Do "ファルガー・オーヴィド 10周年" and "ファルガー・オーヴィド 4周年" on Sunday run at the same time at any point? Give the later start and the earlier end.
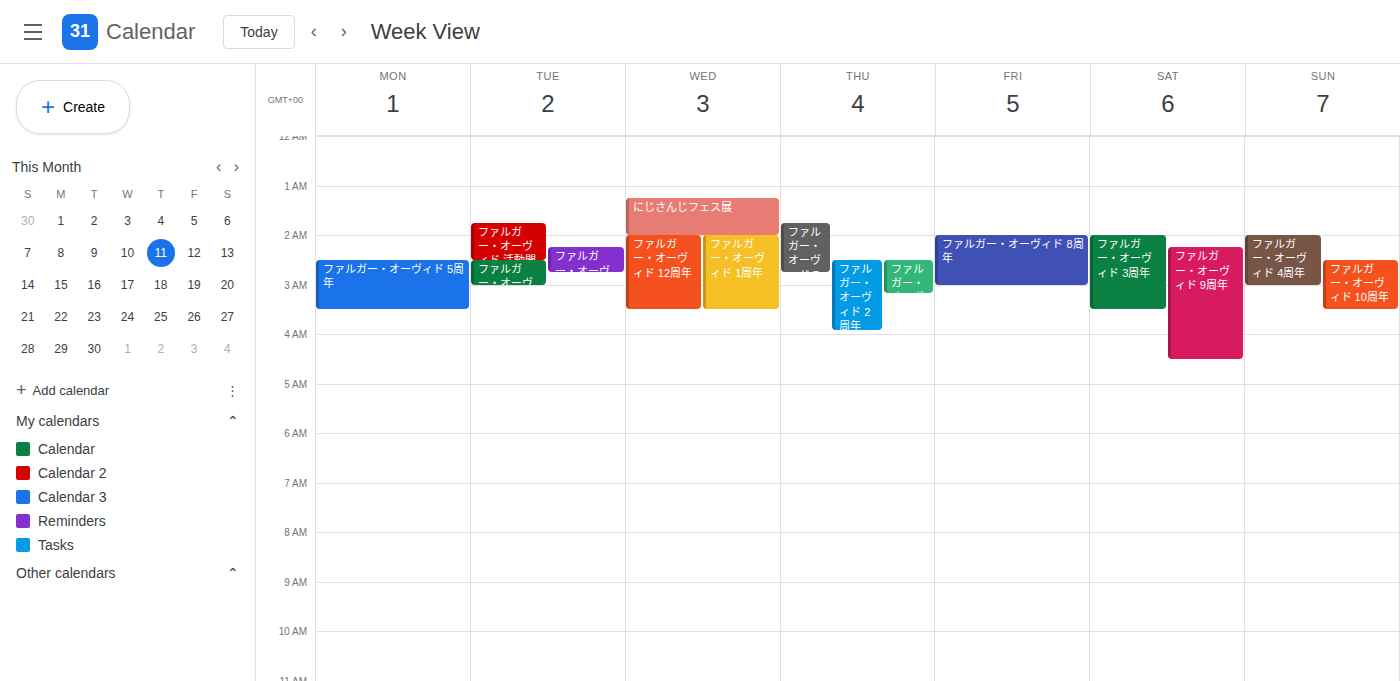
"ファルガー・オーヴィド 10周年" starts at 2:30 AM, before "ファルガー・オーヴィド 4周年" ends at 3:00 AM -- they overlap.